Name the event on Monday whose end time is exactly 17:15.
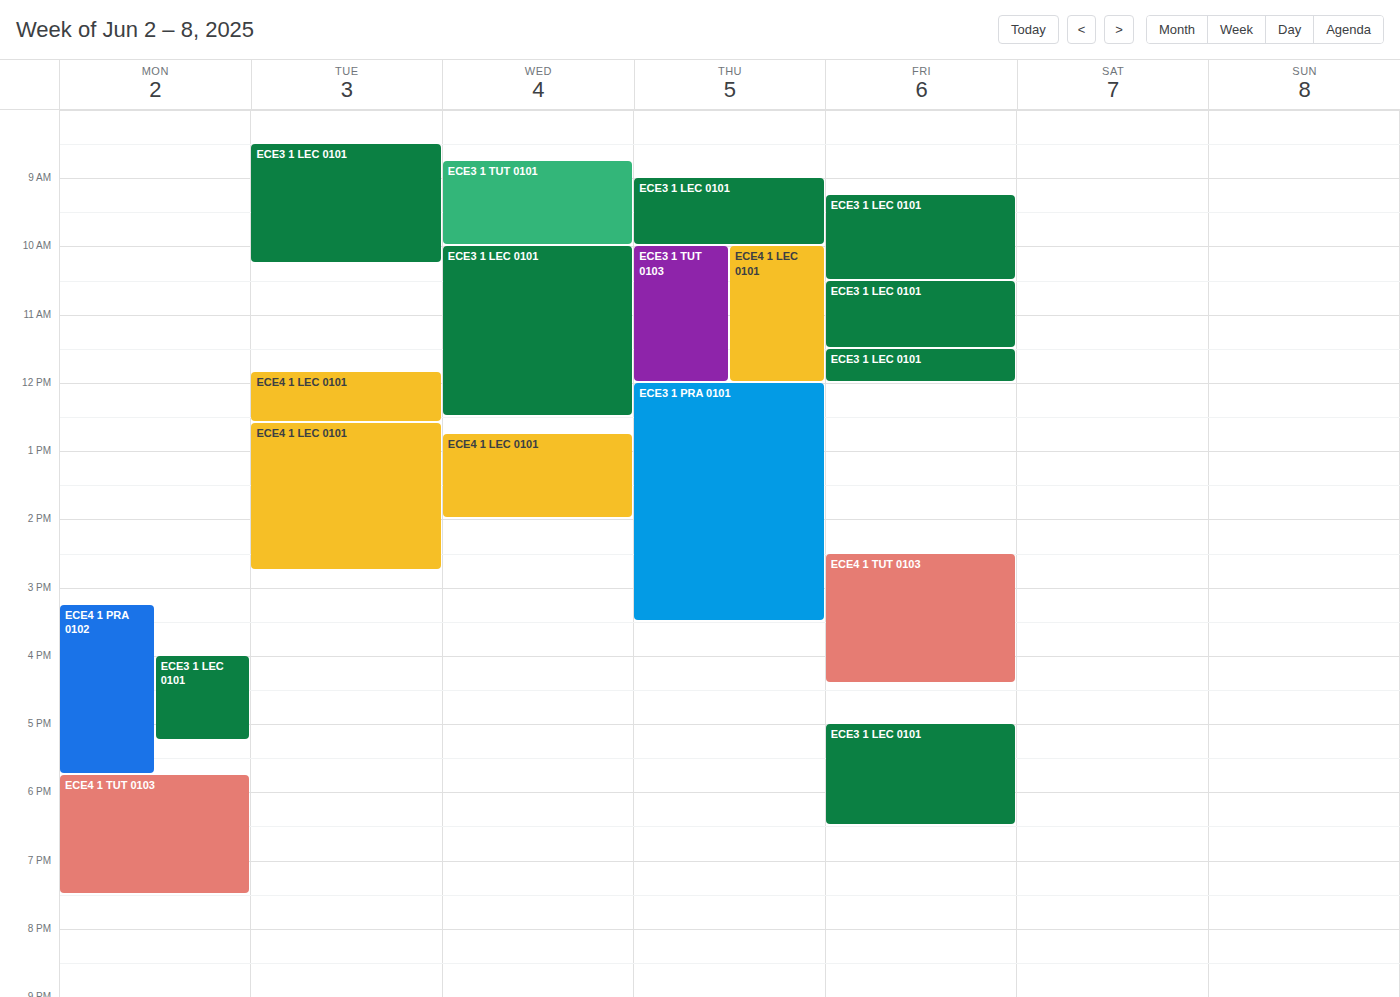
"ECE3 1 LEC 0101"